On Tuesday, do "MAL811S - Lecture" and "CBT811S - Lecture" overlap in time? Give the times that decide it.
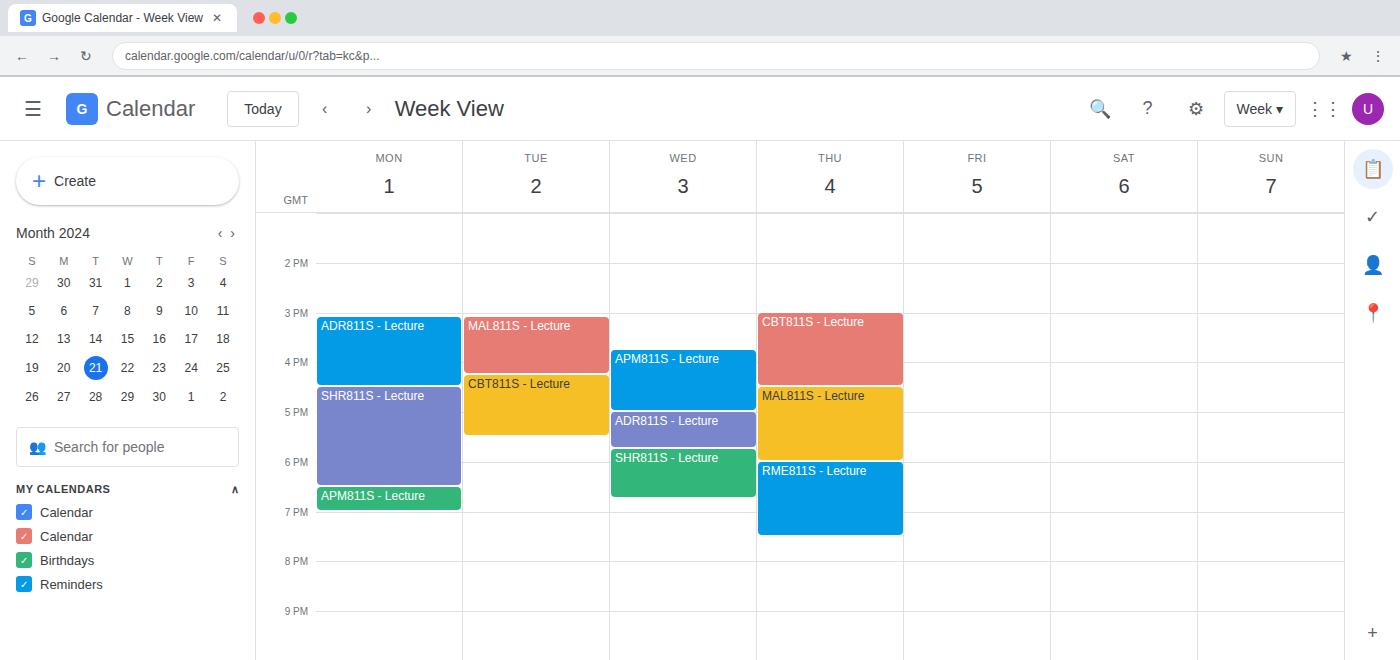
"MAL811S - Lecture" ends at 4:15 PM, exactly when "CBT811S - Lecture" starts -- they touch but do not overlap.